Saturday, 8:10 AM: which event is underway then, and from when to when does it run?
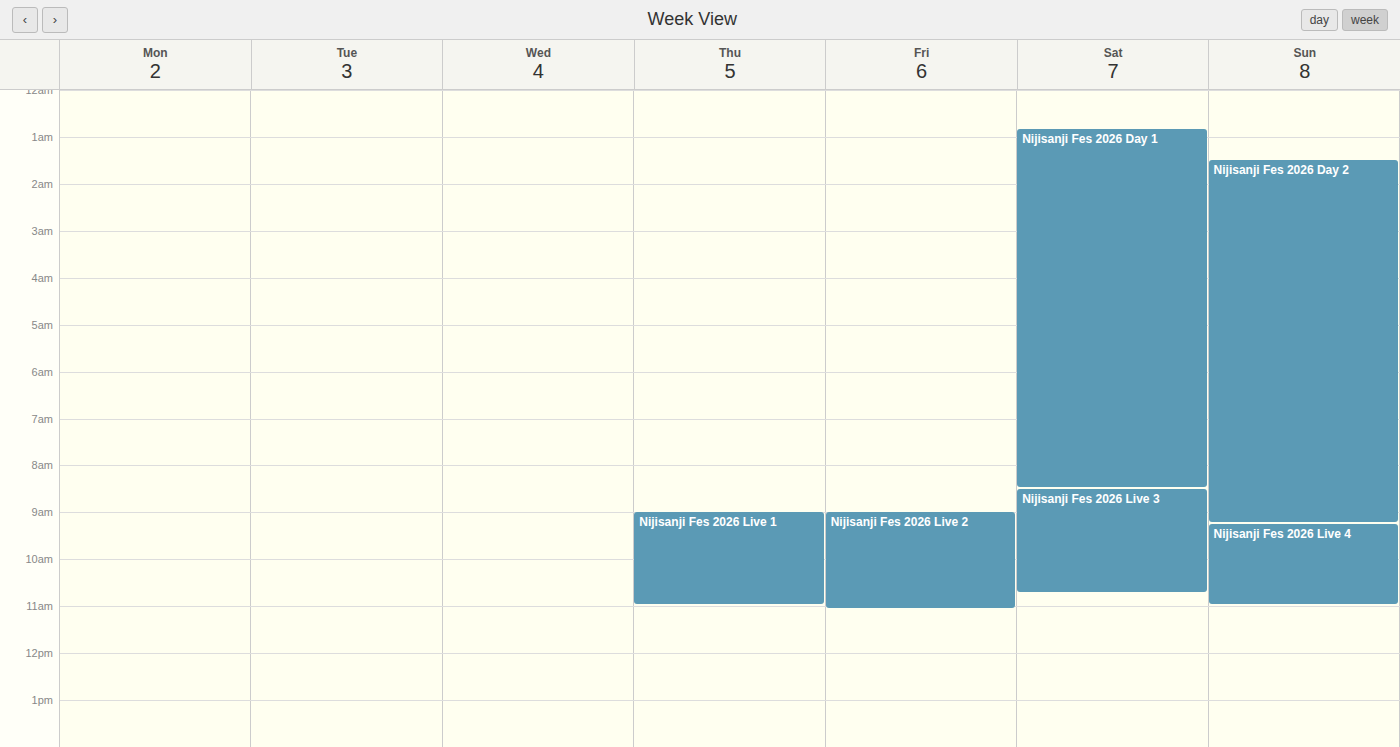
"Nijisanji Fes 2026 Day 1", 12:50 AM to 8:30 AM